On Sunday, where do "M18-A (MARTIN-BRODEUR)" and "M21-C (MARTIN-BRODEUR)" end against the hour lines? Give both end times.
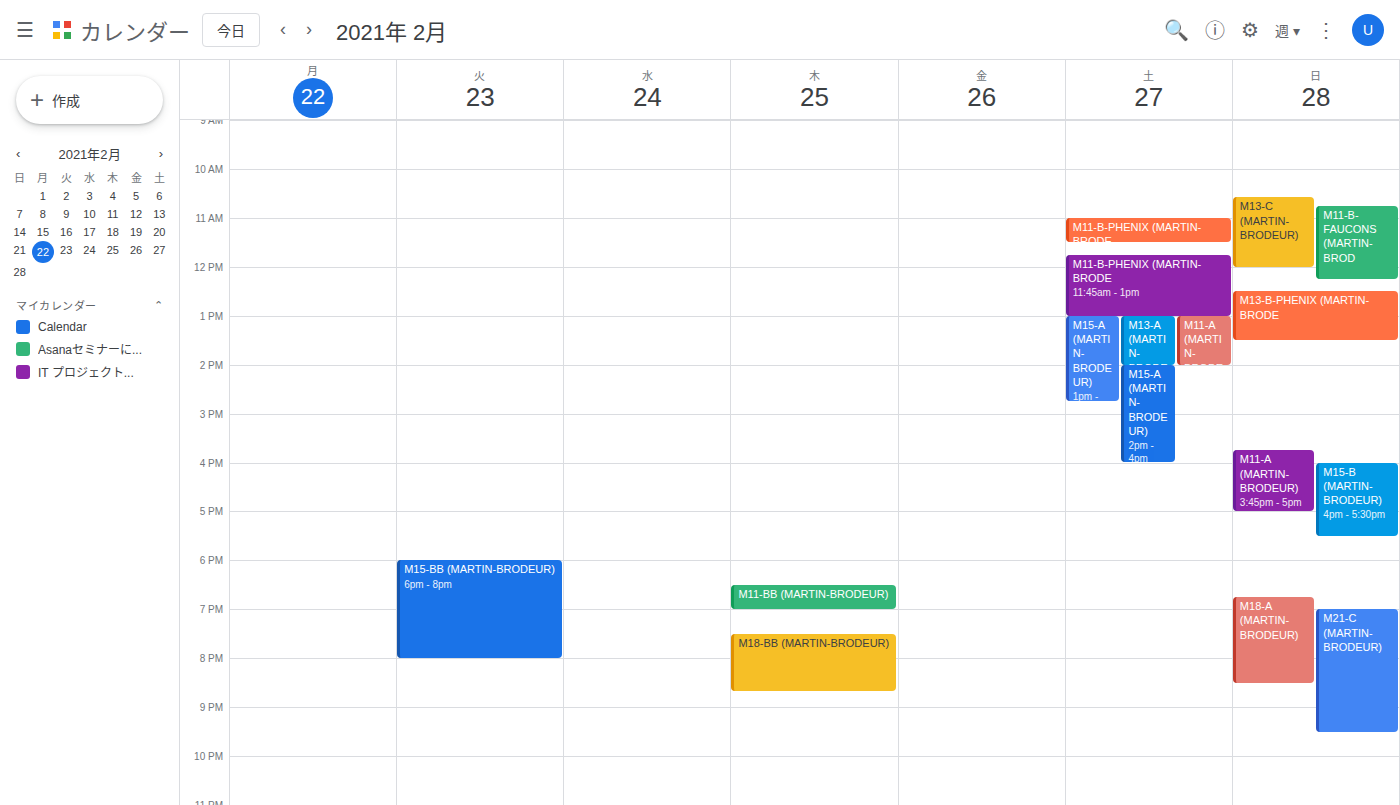
"M18-A (MARTIN-BRODEUR)": 8:30 PM, halfway between the 8 PM and 9 PM lines. "M21-C (MARTIN-BRODEUR)": 9:30 PM, halfway between the 9 PM and 10 PM lines.